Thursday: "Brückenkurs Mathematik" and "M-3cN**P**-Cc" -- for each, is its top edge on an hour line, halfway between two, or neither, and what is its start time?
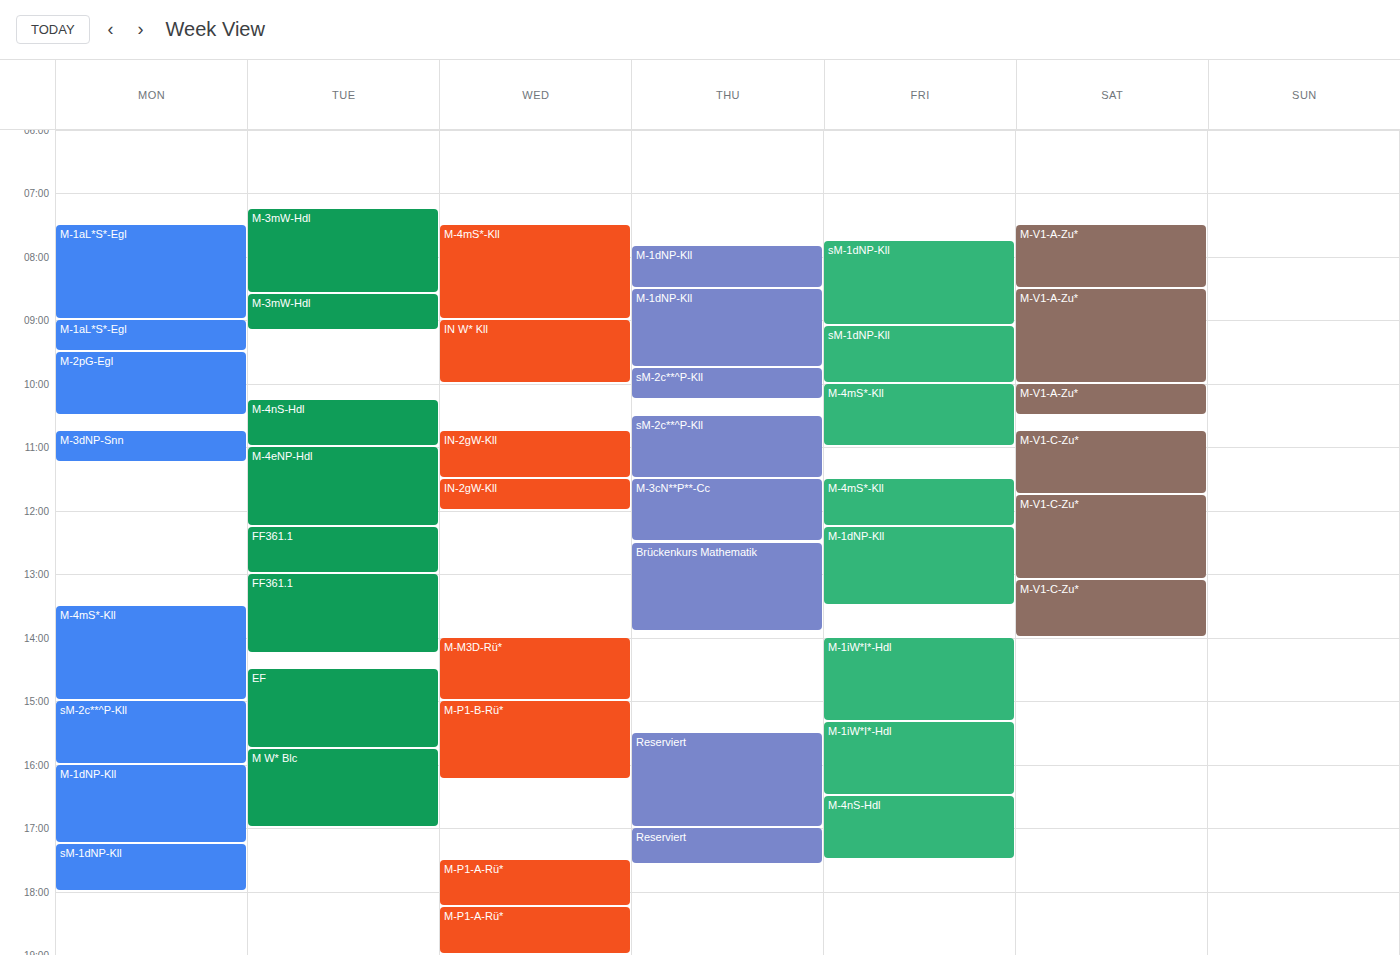
"Brückenkurs Mathematik": 12:30 PM, halfway between the 12 PM and 1 PM lines. "M-3cN**P**-Cc": 11:30 AM, halfway between the 11 AM and 12 PM lines.